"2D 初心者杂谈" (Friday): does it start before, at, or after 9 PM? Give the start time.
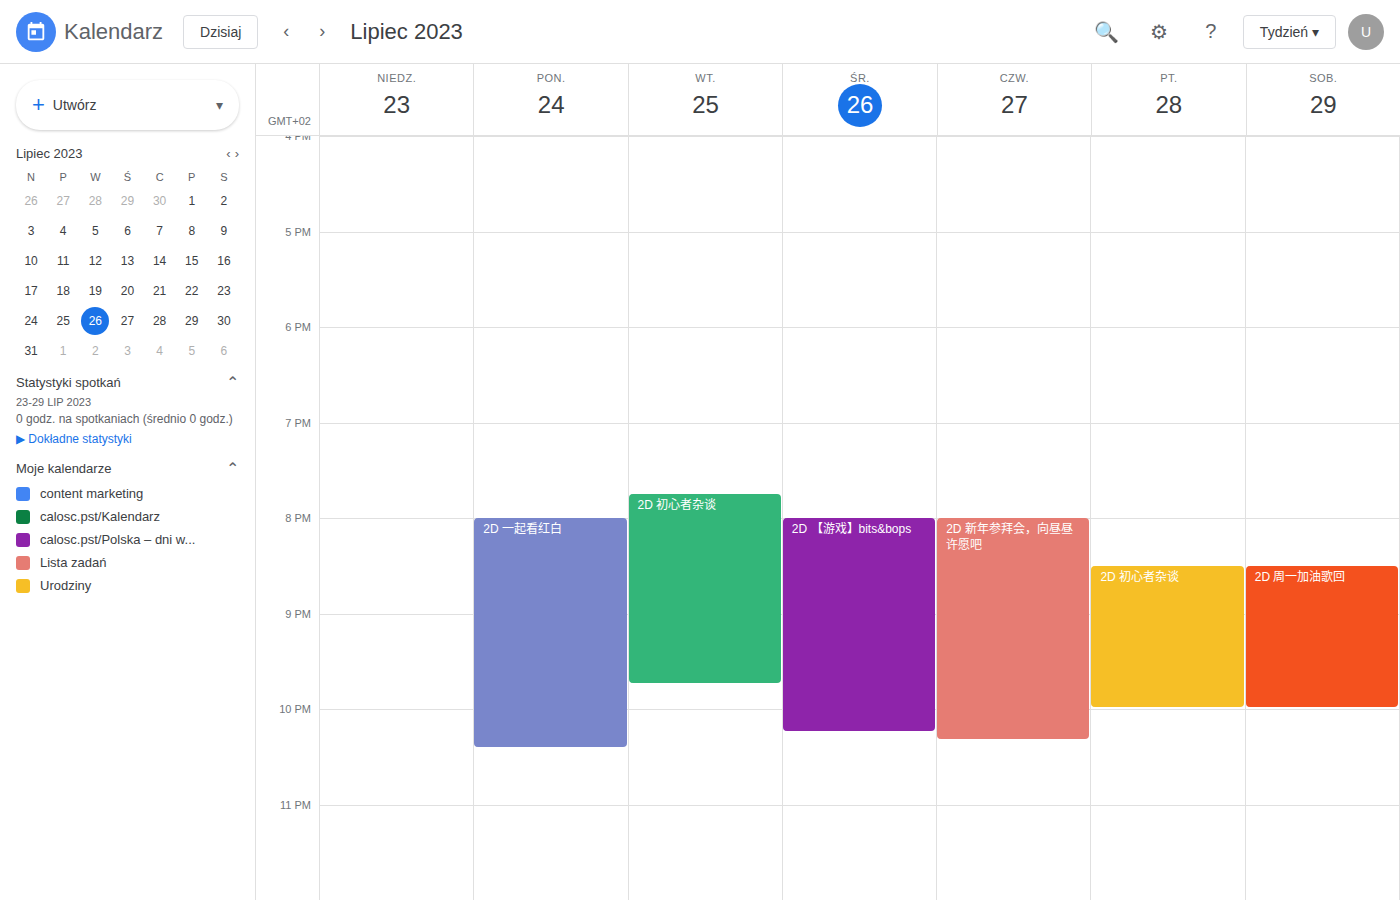
8:30 PM -- before 9 PM, 30 minutes above the 9 PM line.